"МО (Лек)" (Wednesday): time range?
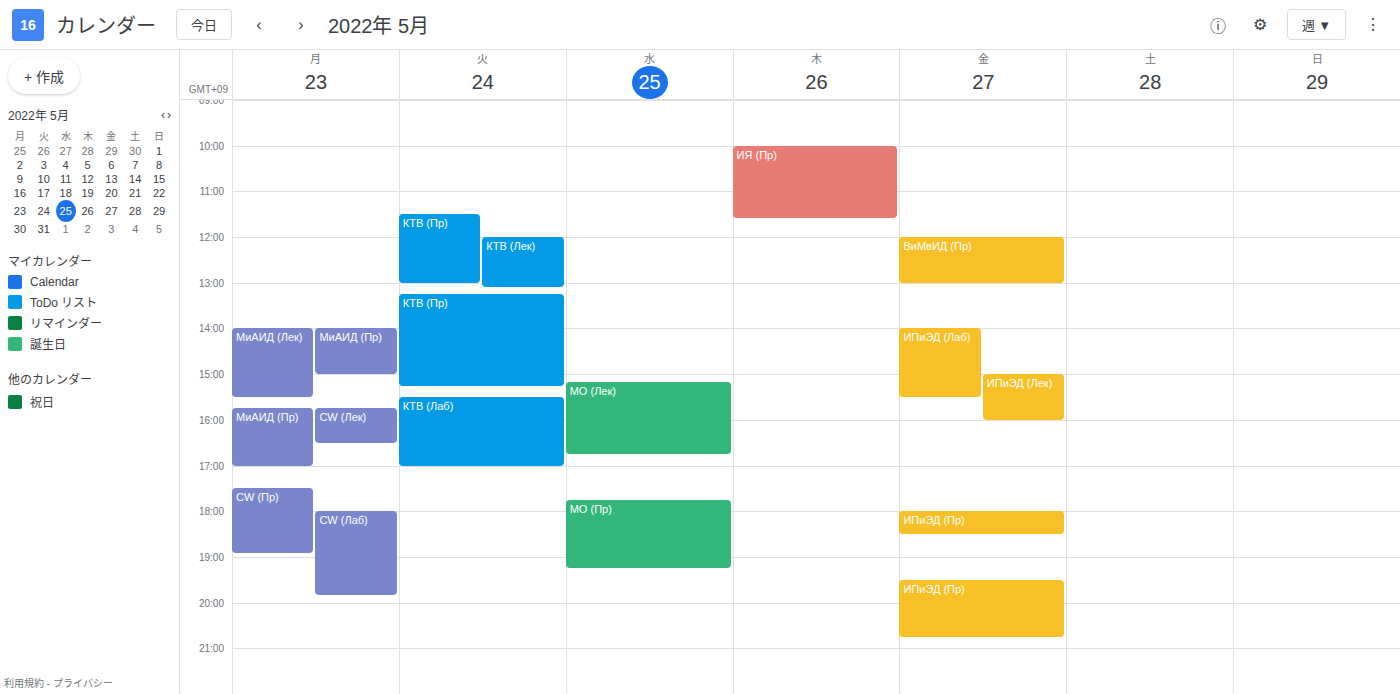
3:10 PM to 4:45 PM